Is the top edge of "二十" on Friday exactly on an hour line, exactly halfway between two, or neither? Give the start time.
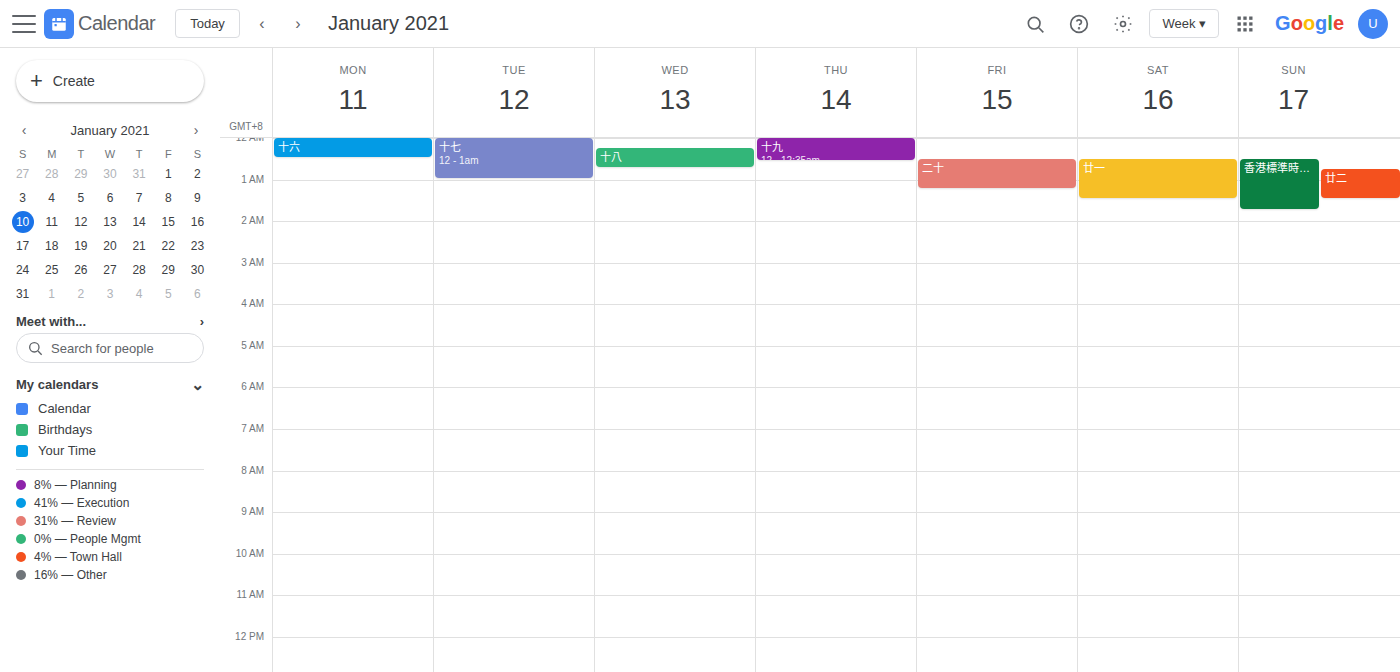
12:30 AM -- halfway between the 12 AM and 1 AM lines.